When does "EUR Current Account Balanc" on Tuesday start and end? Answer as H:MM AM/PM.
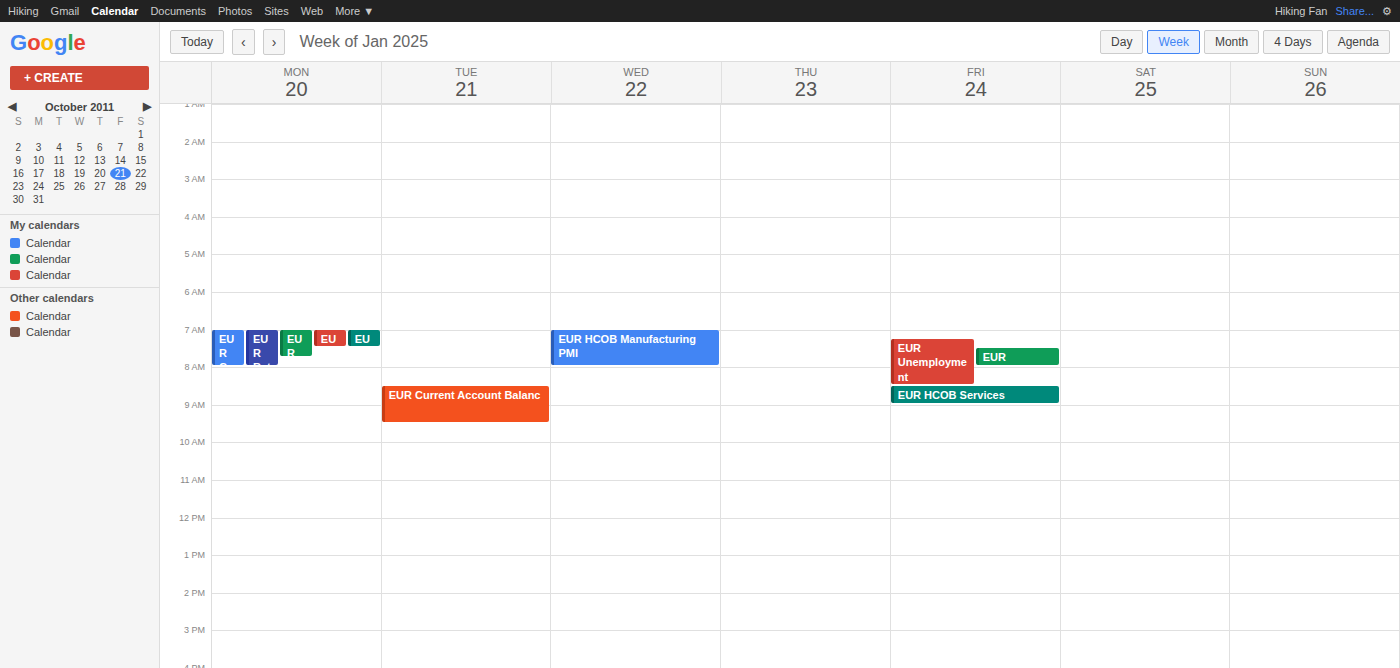
8:30 AM to 9:30 AM